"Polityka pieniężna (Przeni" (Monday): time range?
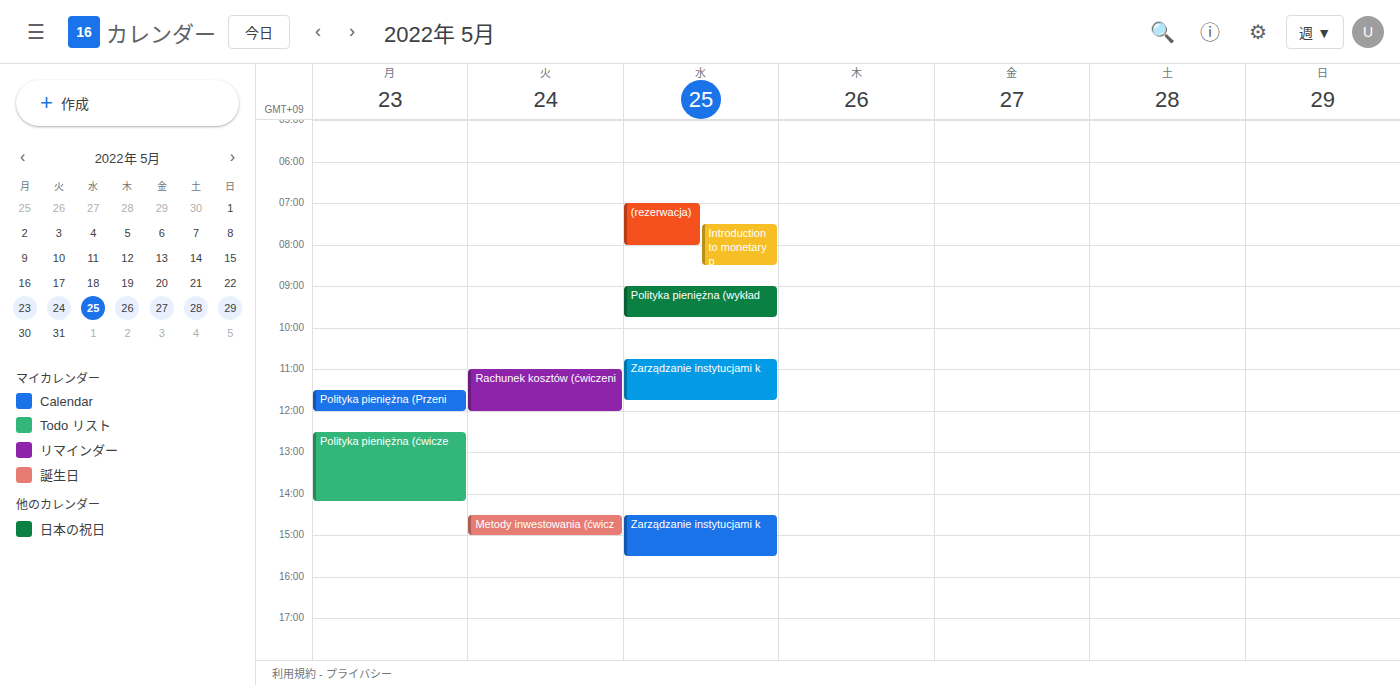
11:30 AM to 12:00 PM